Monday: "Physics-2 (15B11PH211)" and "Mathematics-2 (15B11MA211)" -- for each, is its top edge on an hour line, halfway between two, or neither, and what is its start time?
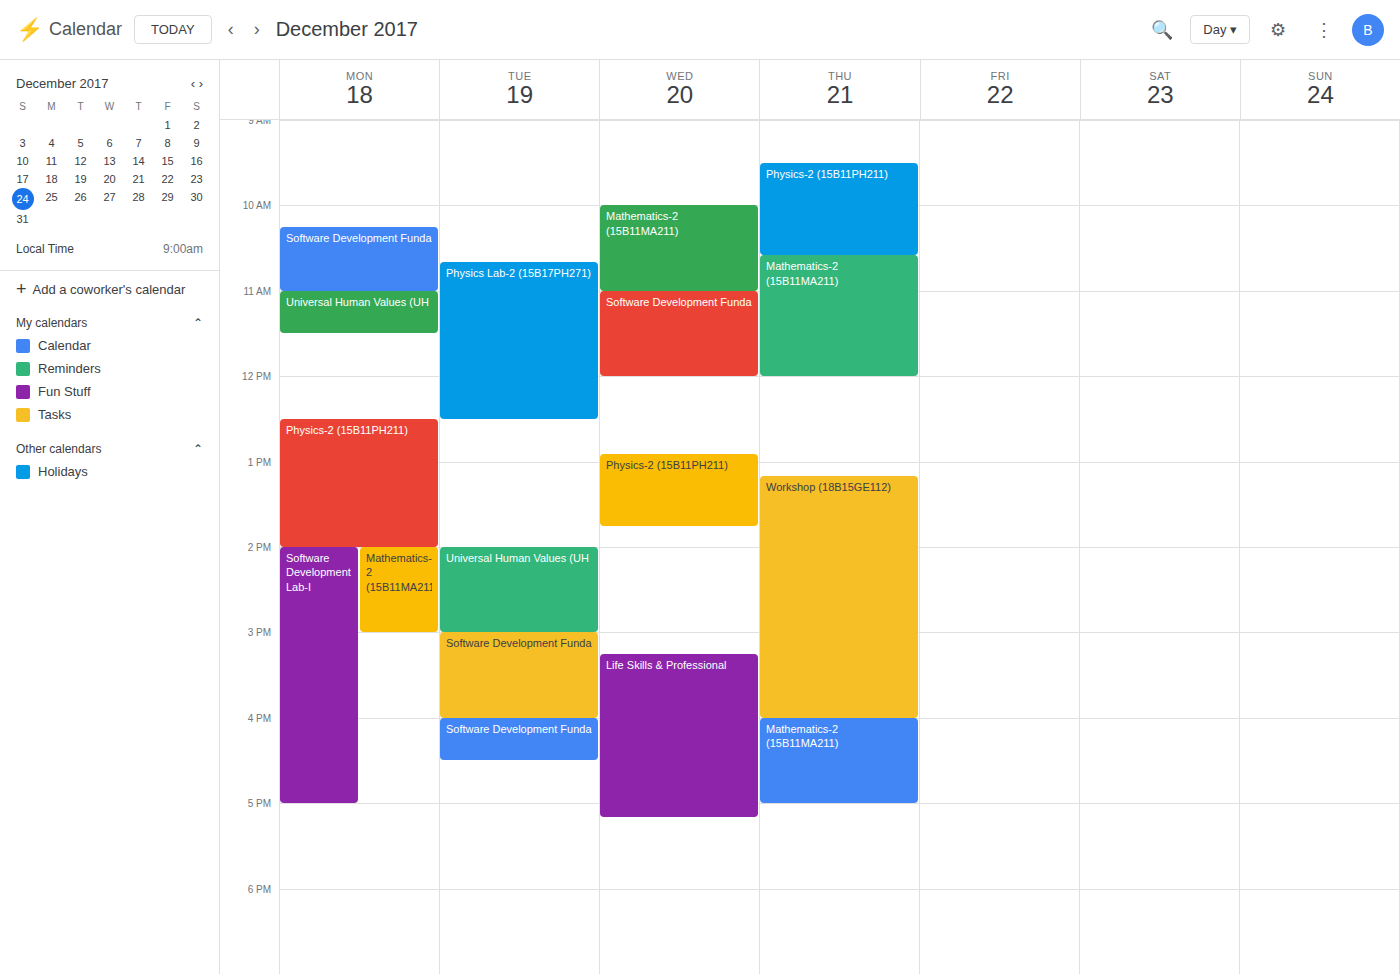
"Physics-2 (15B11PH211)": 12:30, halfway between the 12:00 and 13:00 lines. "Mathematics-2 (15B11MA211)": 14:00, exactly on the 14:00 line.